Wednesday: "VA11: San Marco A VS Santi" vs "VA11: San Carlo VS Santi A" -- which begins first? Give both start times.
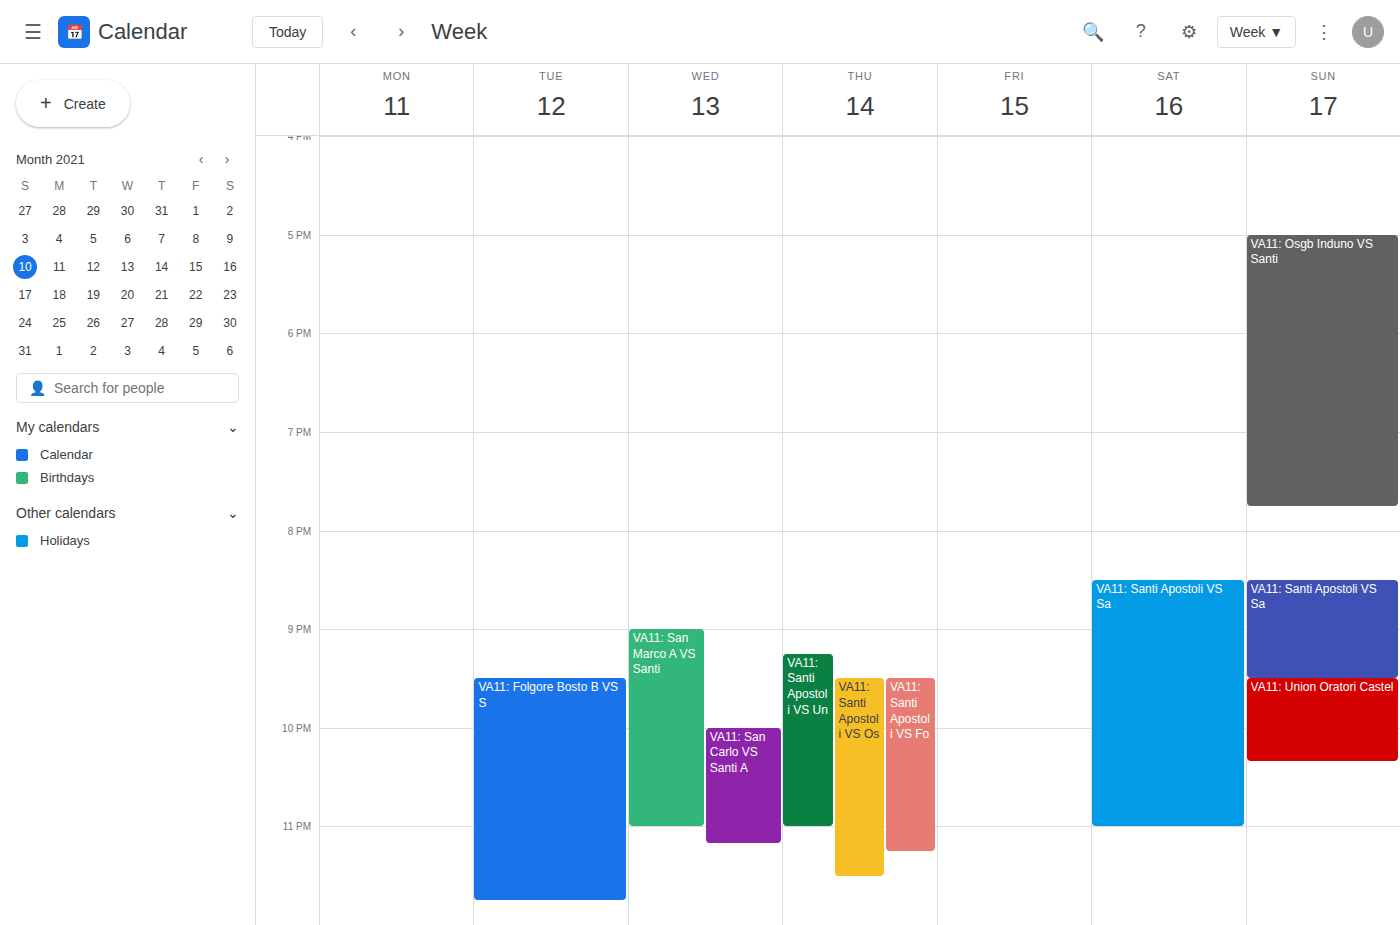
"VA11: San Marco A VS Santi" 9:00 PM; "VA11: San Carlo VS Santi A" 10:00 PM.